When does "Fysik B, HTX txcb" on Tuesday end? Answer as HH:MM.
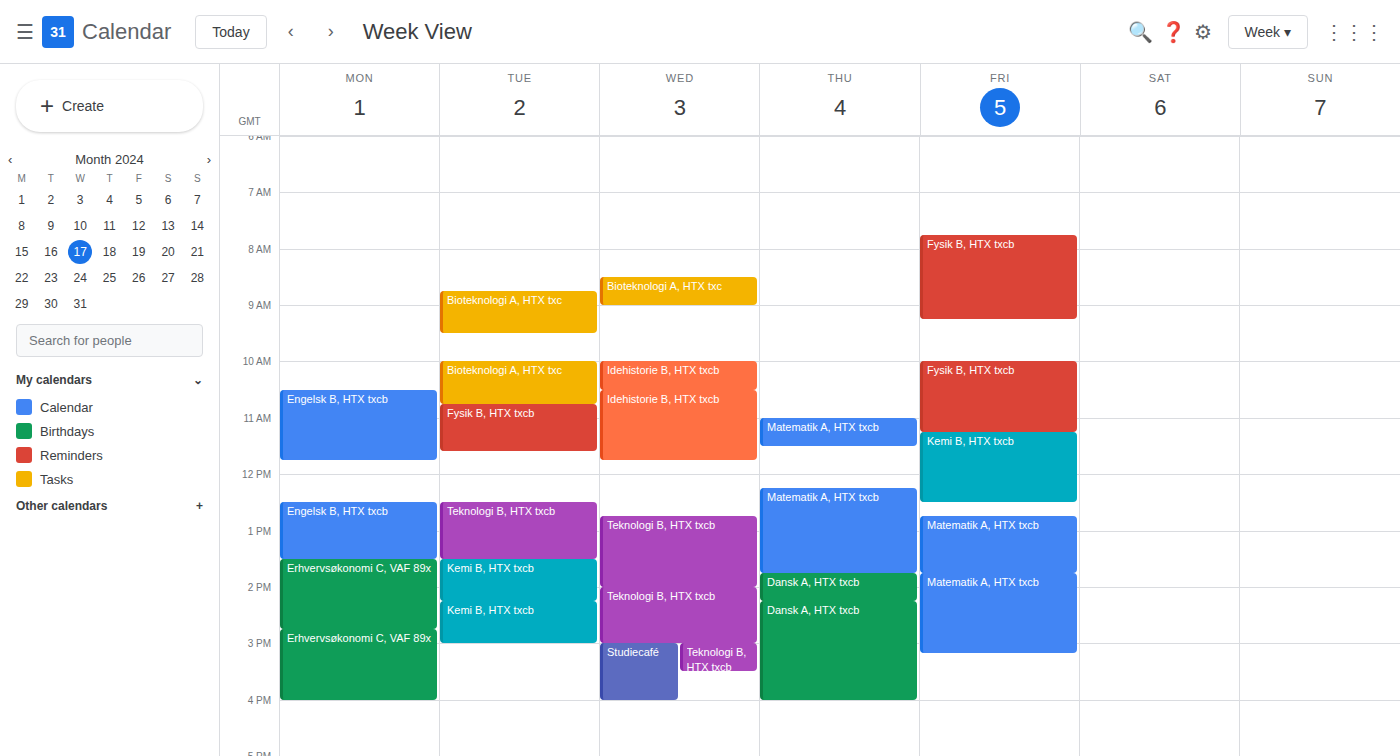
11:35